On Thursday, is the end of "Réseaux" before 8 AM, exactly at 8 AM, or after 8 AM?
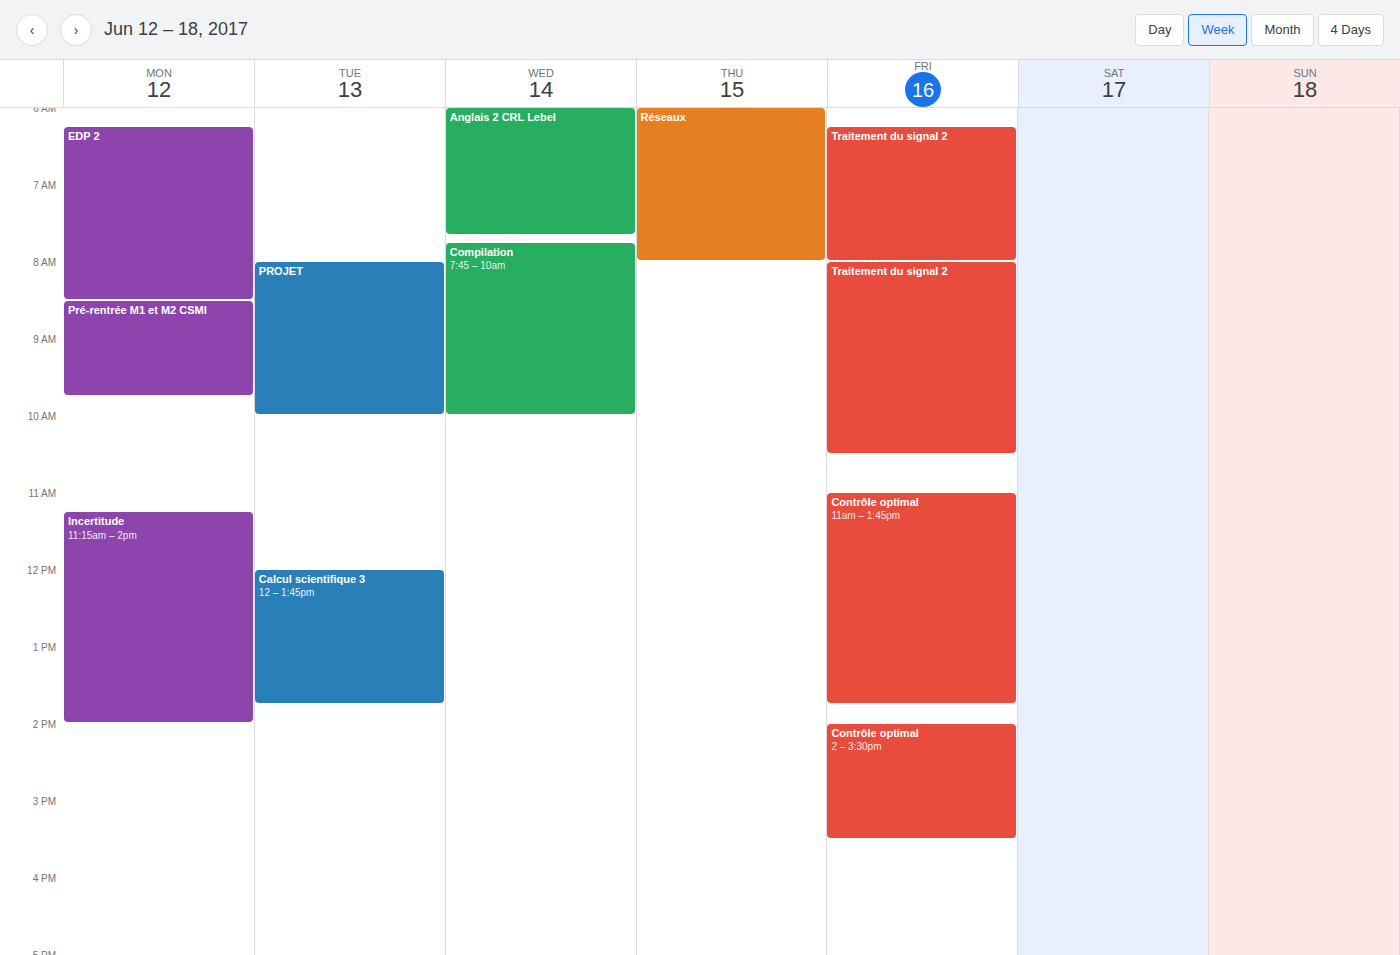
8:00 AM -- exactly at 8 AM, on the 8 AM line.